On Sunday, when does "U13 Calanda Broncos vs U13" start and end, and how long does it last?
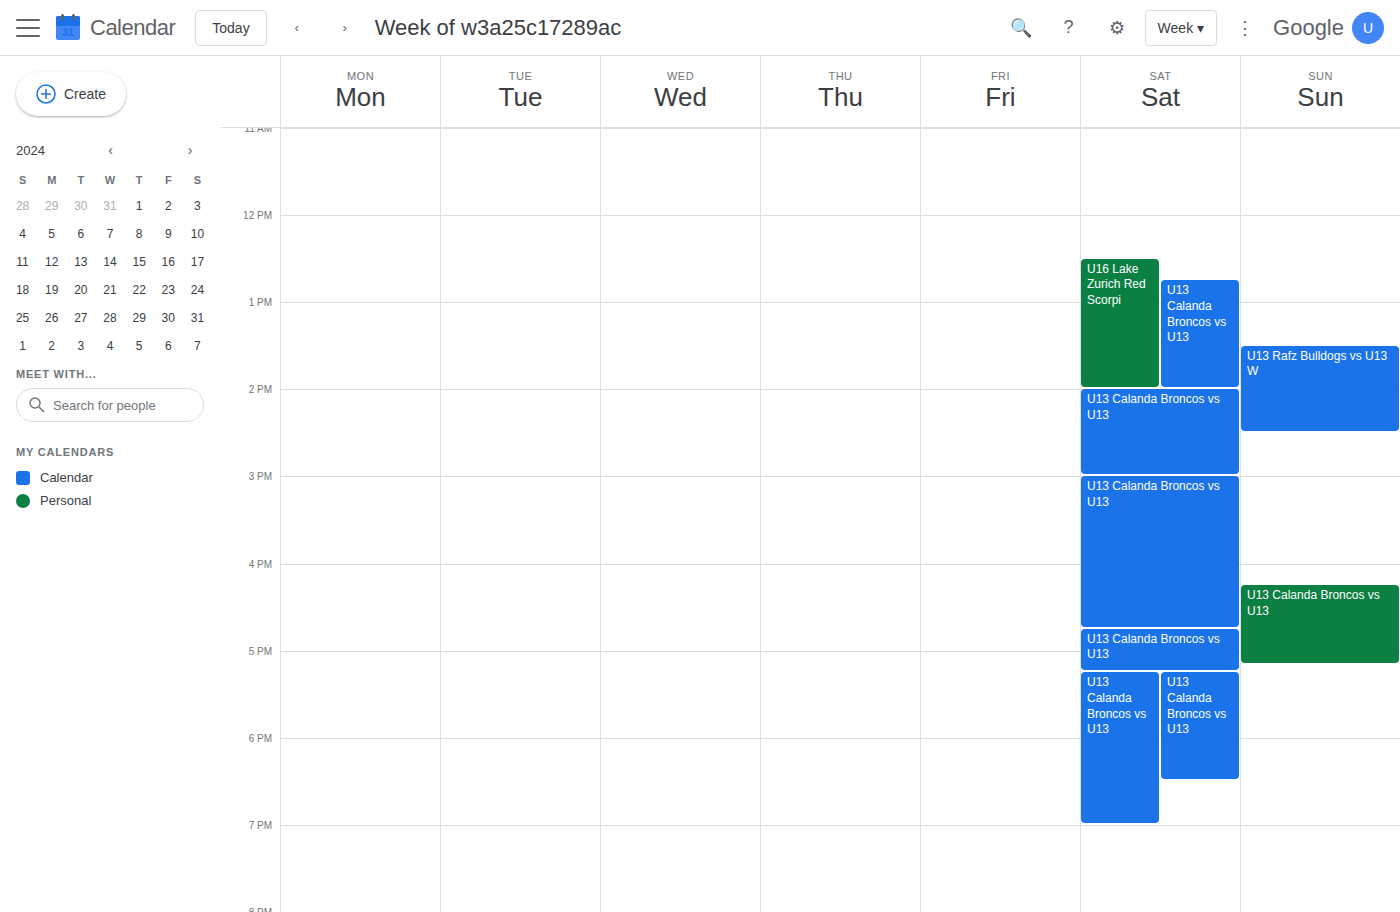
16:15 to 17:10, 55 minutes